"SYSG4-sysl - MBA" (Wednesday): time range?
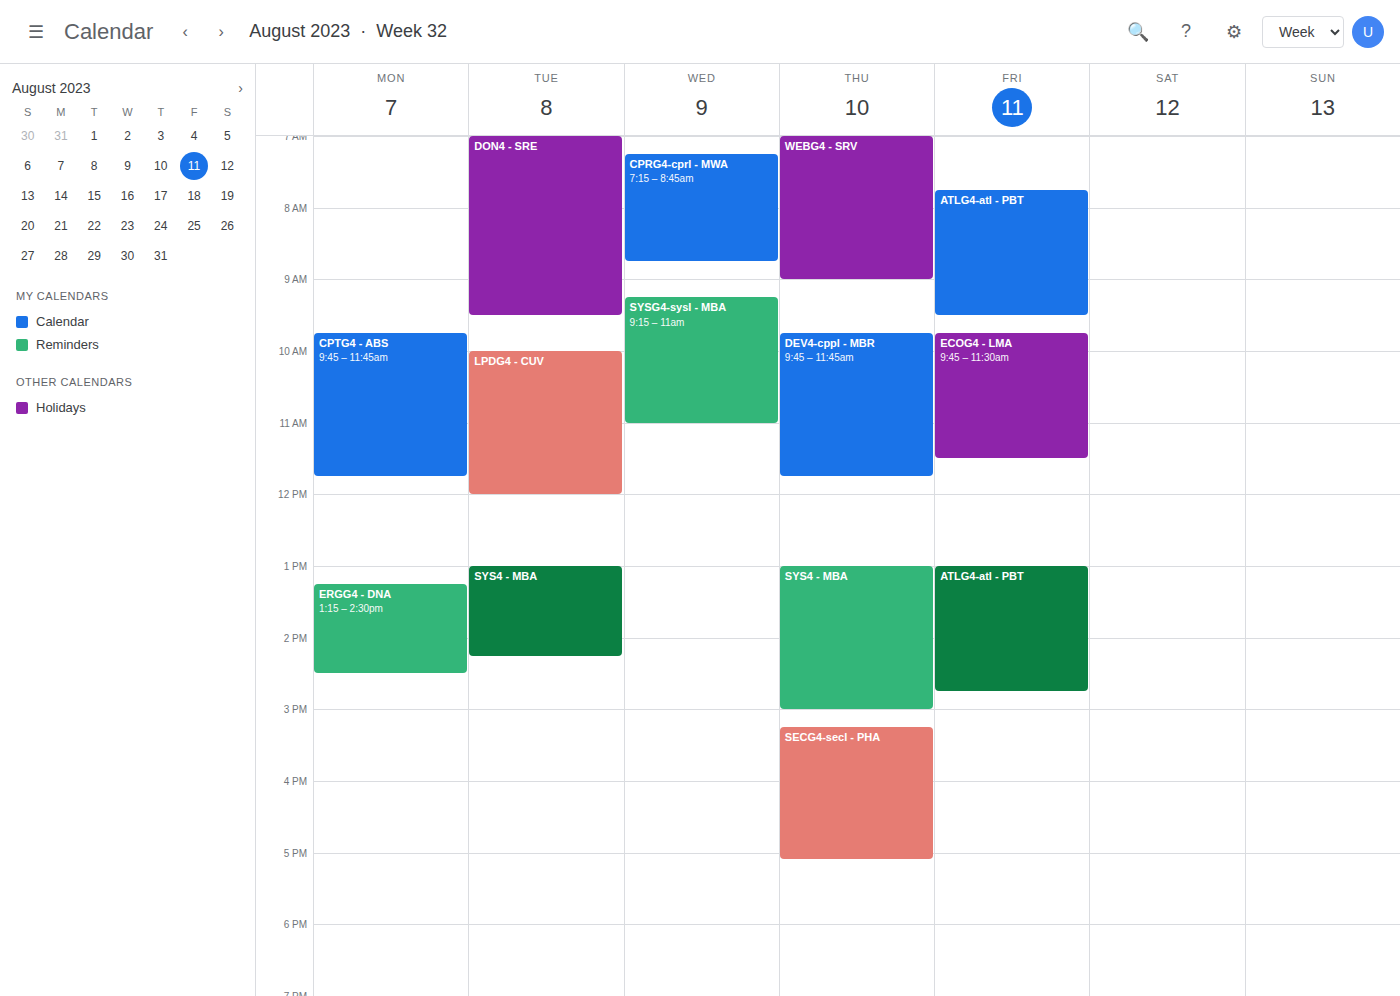
9:15 AM to 11:00 AM